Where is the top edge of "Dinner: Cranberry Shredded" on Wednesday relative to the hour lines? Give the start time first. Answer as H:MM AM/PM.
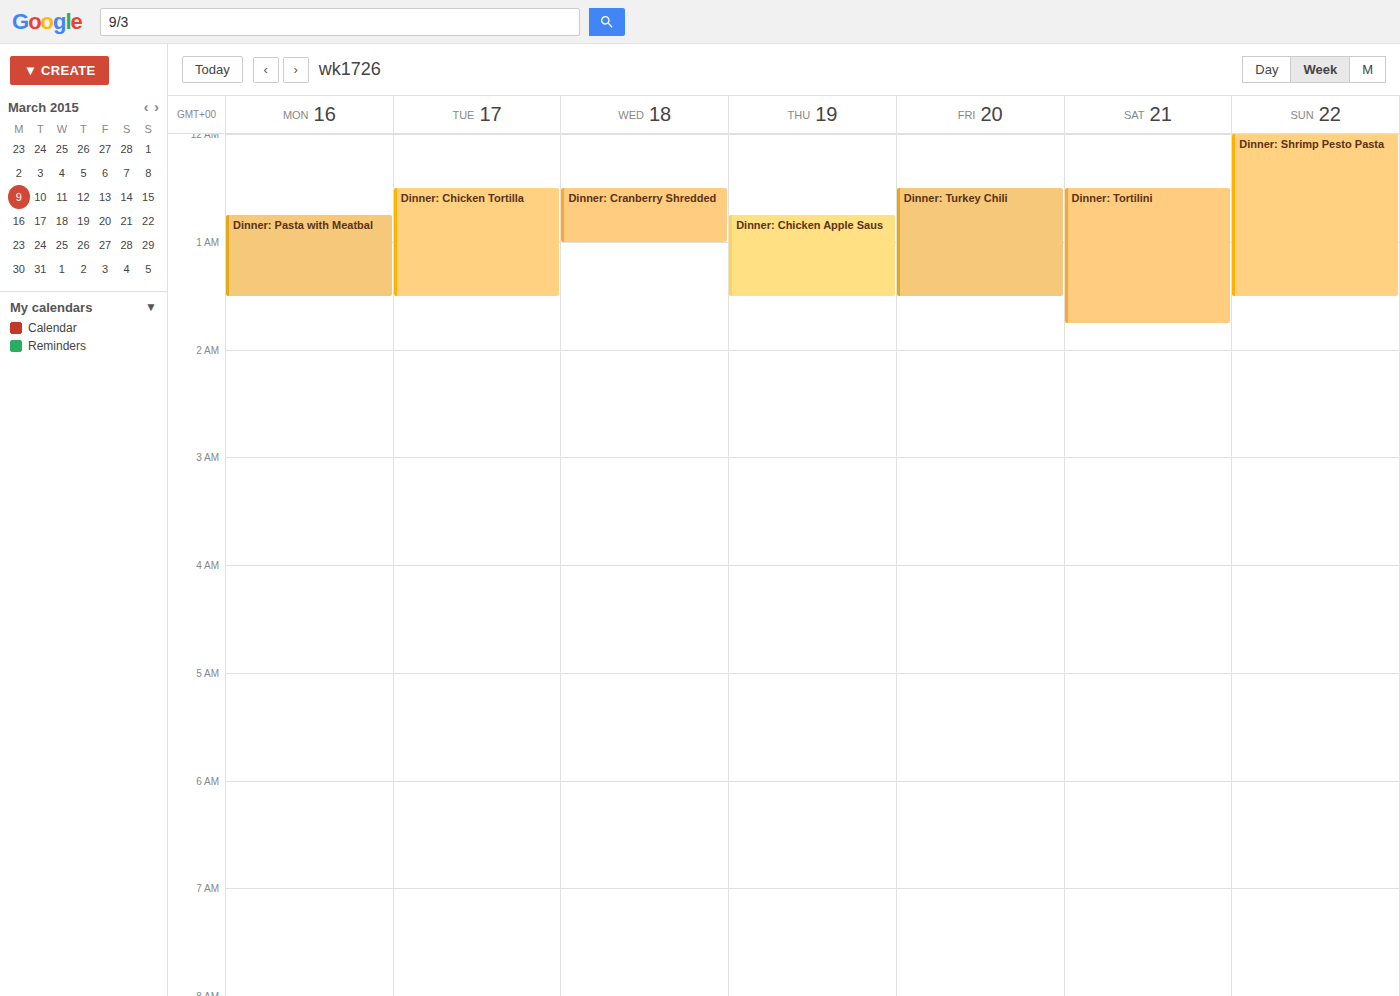
12:30 AM -- halfway between the 12 AM and 1 AM lines.